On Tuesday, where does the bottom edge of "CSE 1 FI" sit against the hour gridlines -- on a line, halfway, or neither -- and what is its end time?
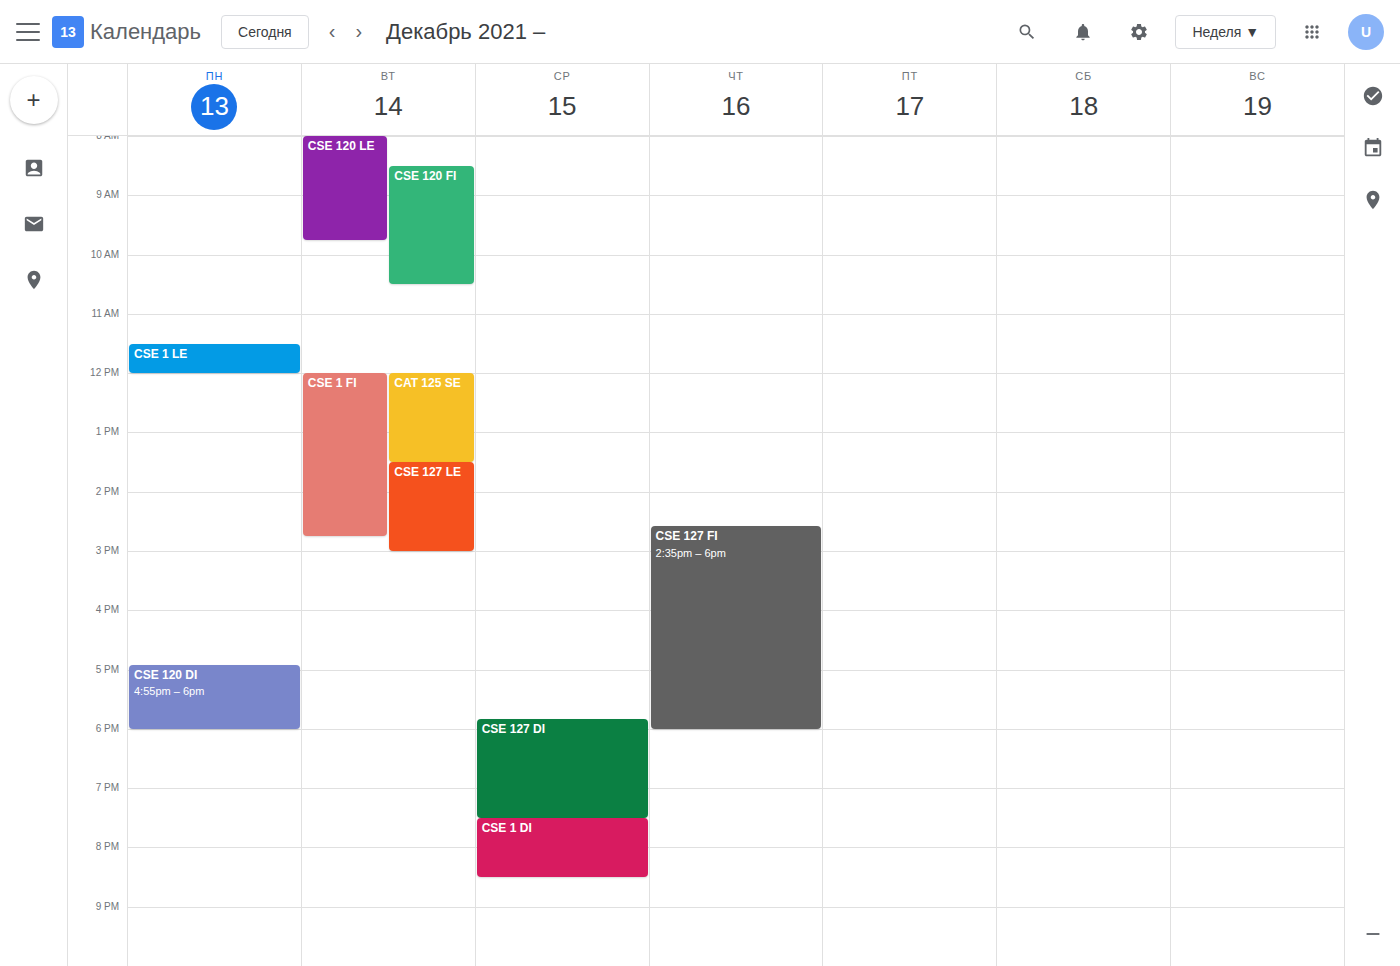
2:45 PM -- neither: three quarters of the way from the 2 PM line to the 3 PM line.